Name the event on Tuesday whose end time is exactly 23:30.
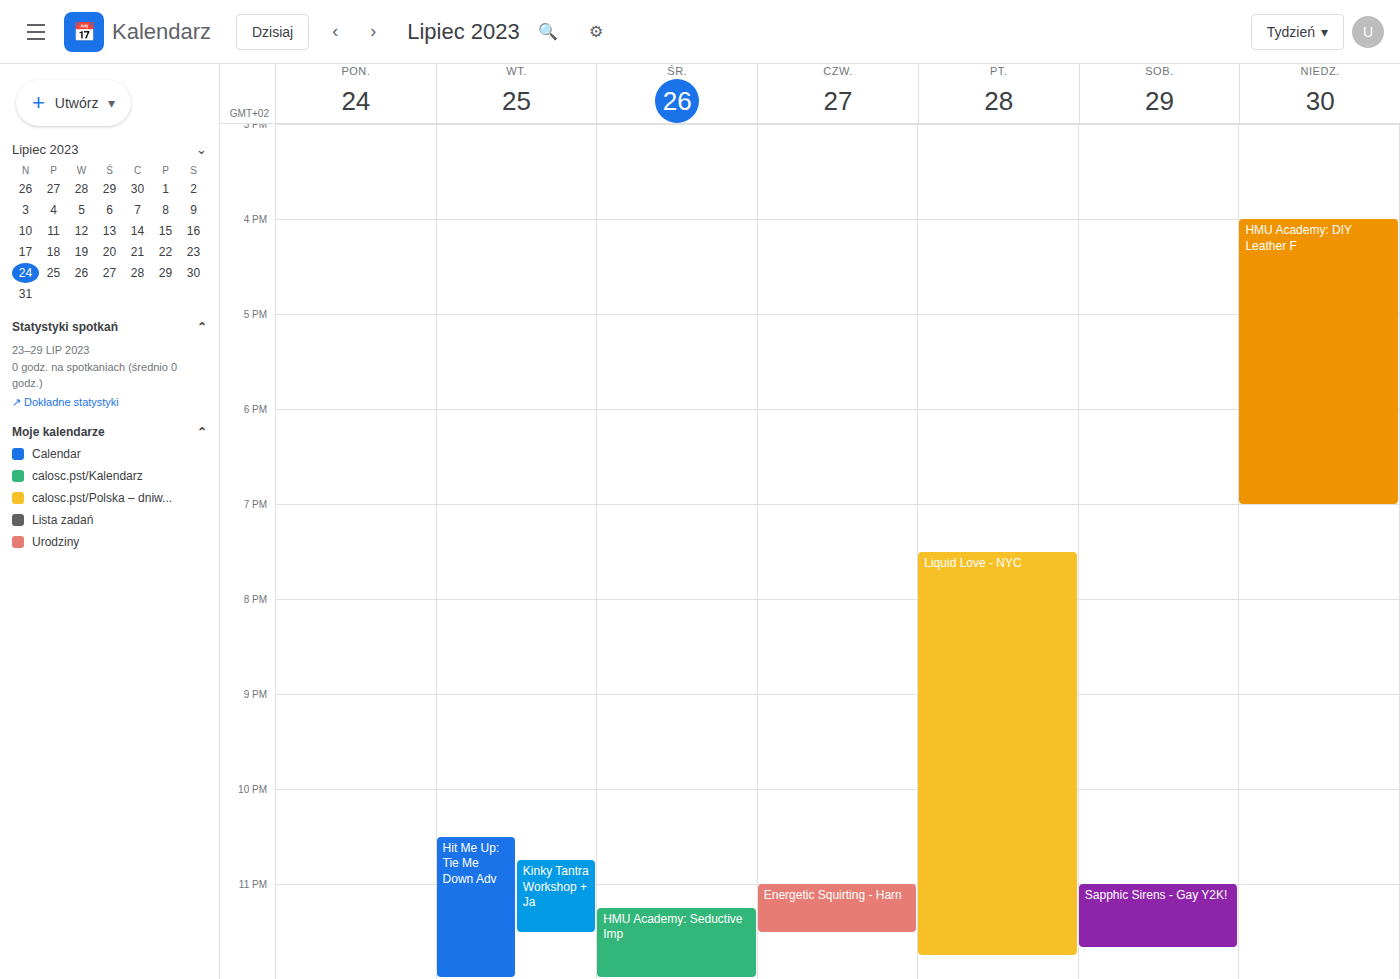
"Kinky Tantra Workshop + Ja"